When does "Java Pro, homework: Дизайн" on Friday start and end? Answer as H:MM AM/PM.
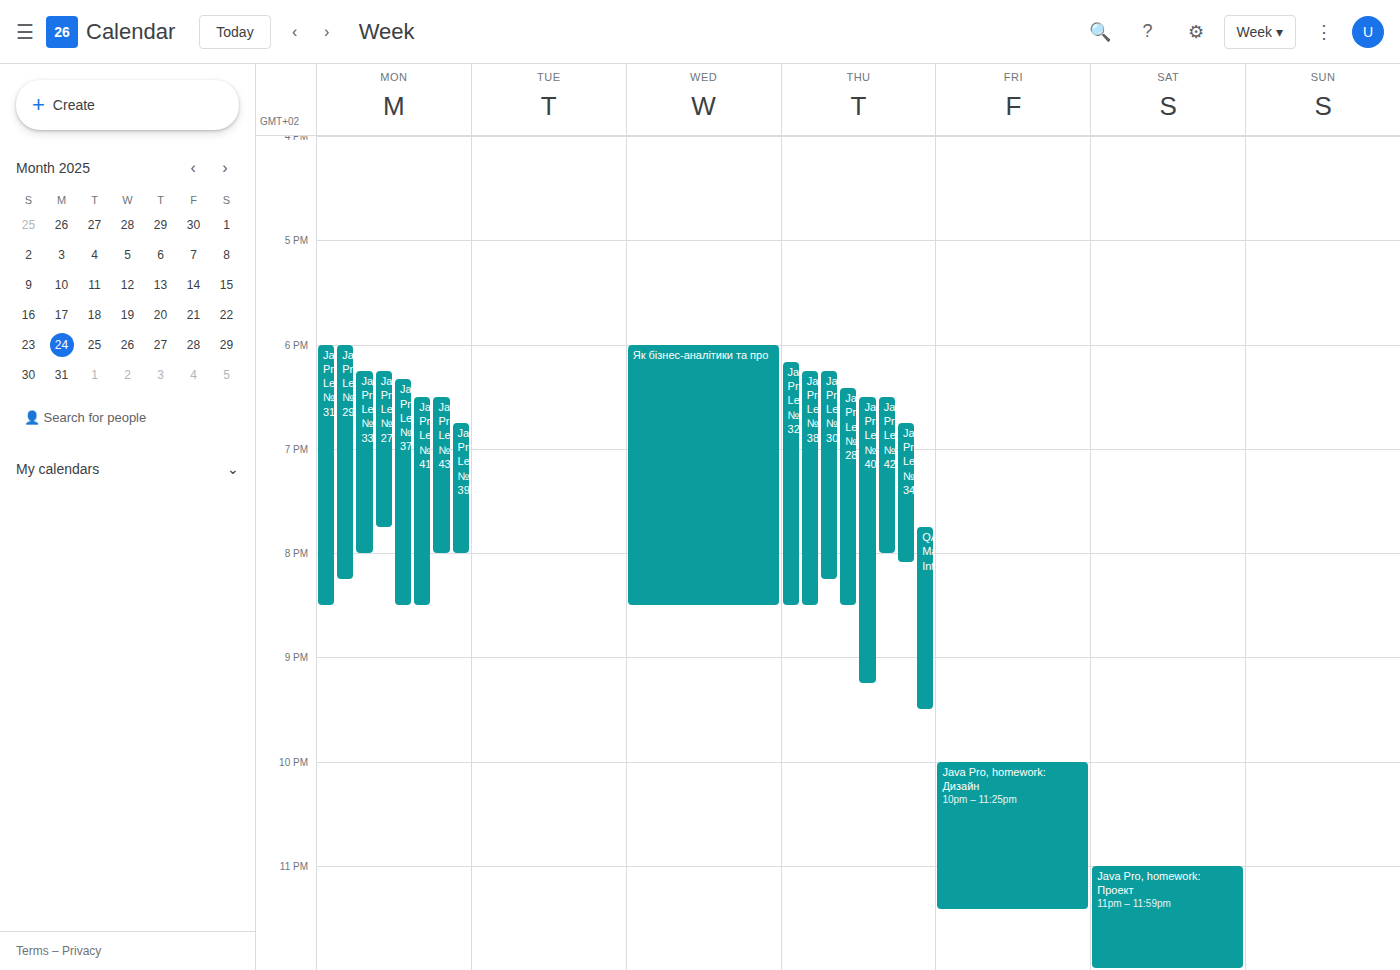
10:00 PM to 11:25 PM